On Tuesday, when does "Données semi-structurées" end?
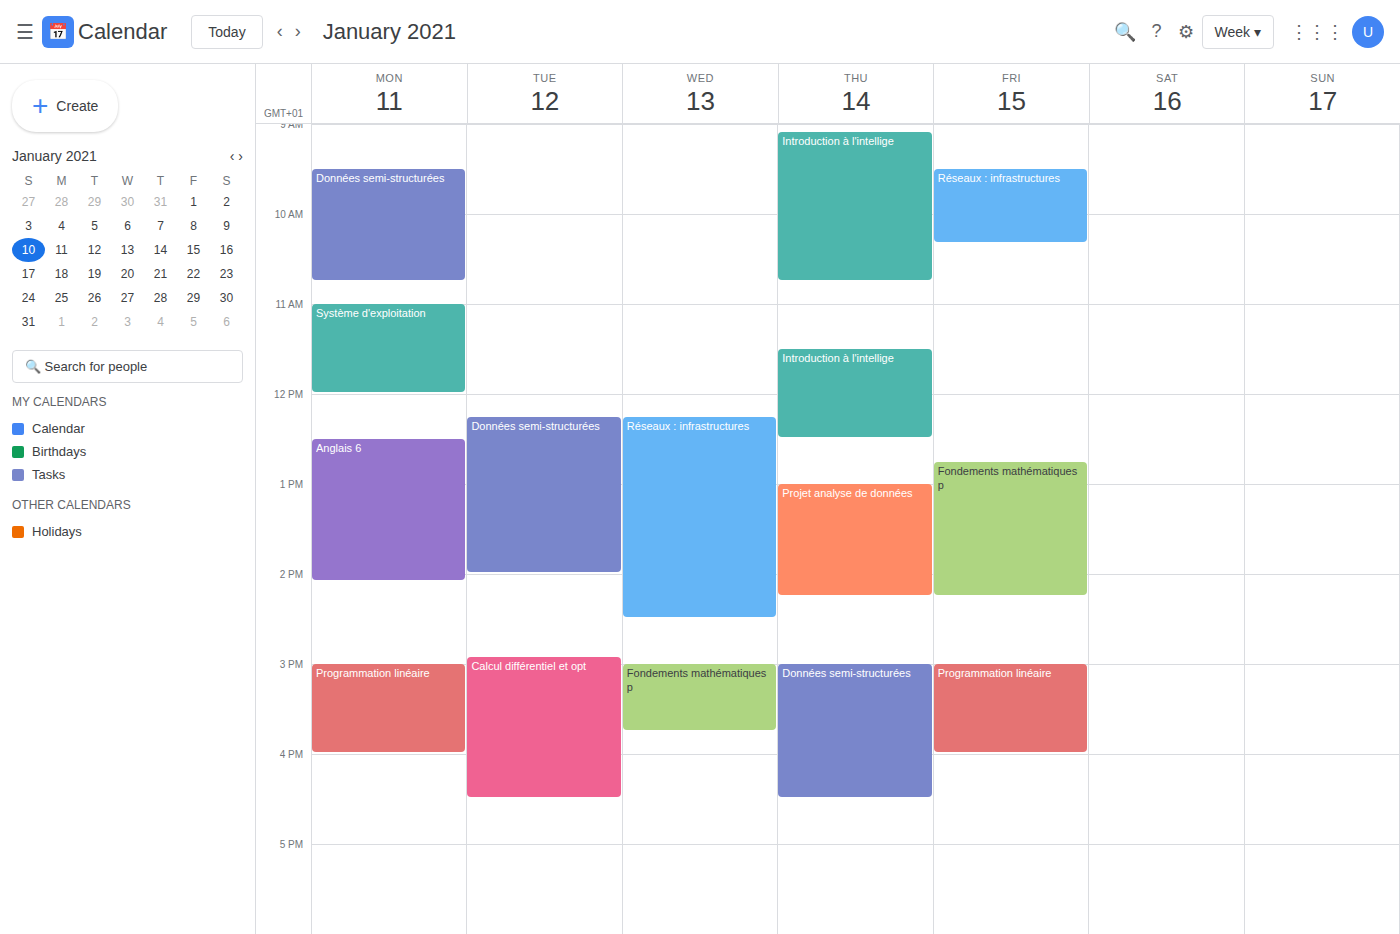
14:00